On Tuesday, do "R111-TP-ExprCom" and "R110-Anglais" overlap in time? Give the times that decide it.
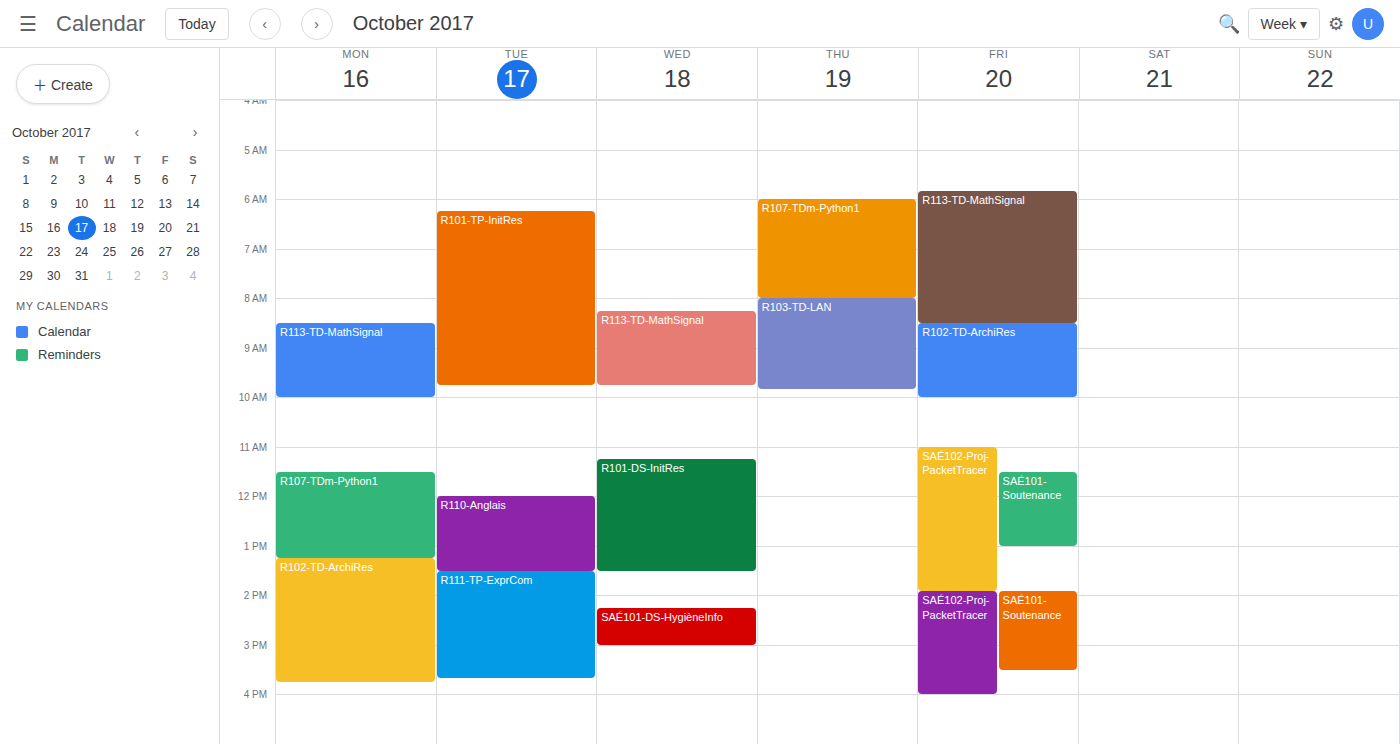
"R110-Anglais" ends at 1:30 PM, exactly when "R111-TP-ExprCom" starts -- they touch but do not overlap.